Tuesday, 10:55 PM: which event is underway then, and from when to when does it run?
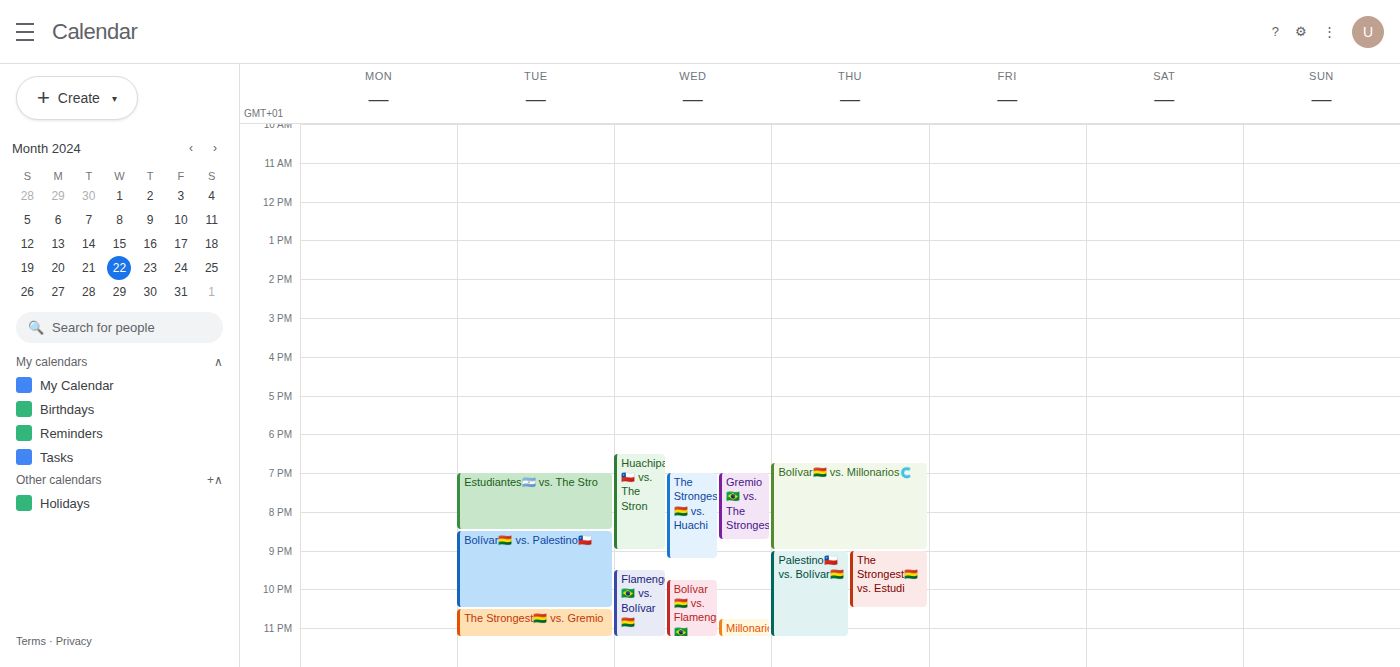
"The Strongest🇧🇴 vs. Gremio", 10:30 PM to 11:15 PM